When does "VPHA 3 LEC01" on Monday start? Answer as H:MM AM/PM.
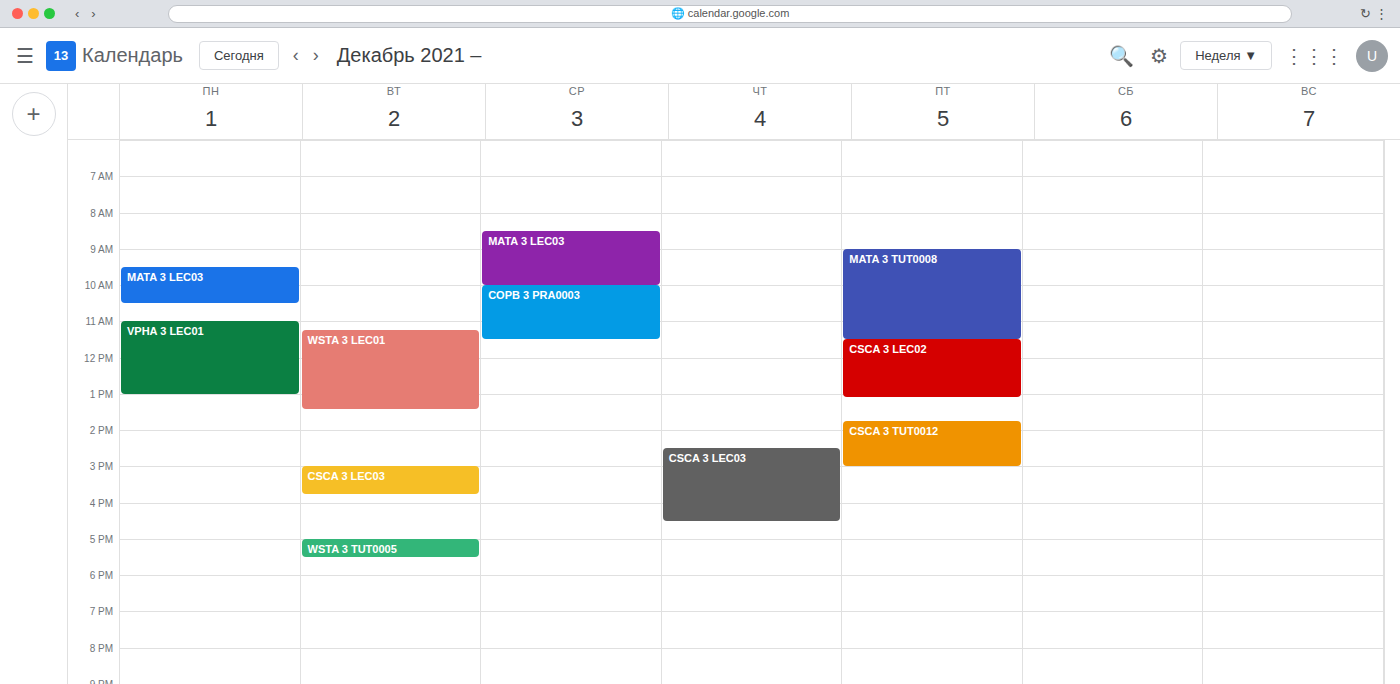
11:00 AM